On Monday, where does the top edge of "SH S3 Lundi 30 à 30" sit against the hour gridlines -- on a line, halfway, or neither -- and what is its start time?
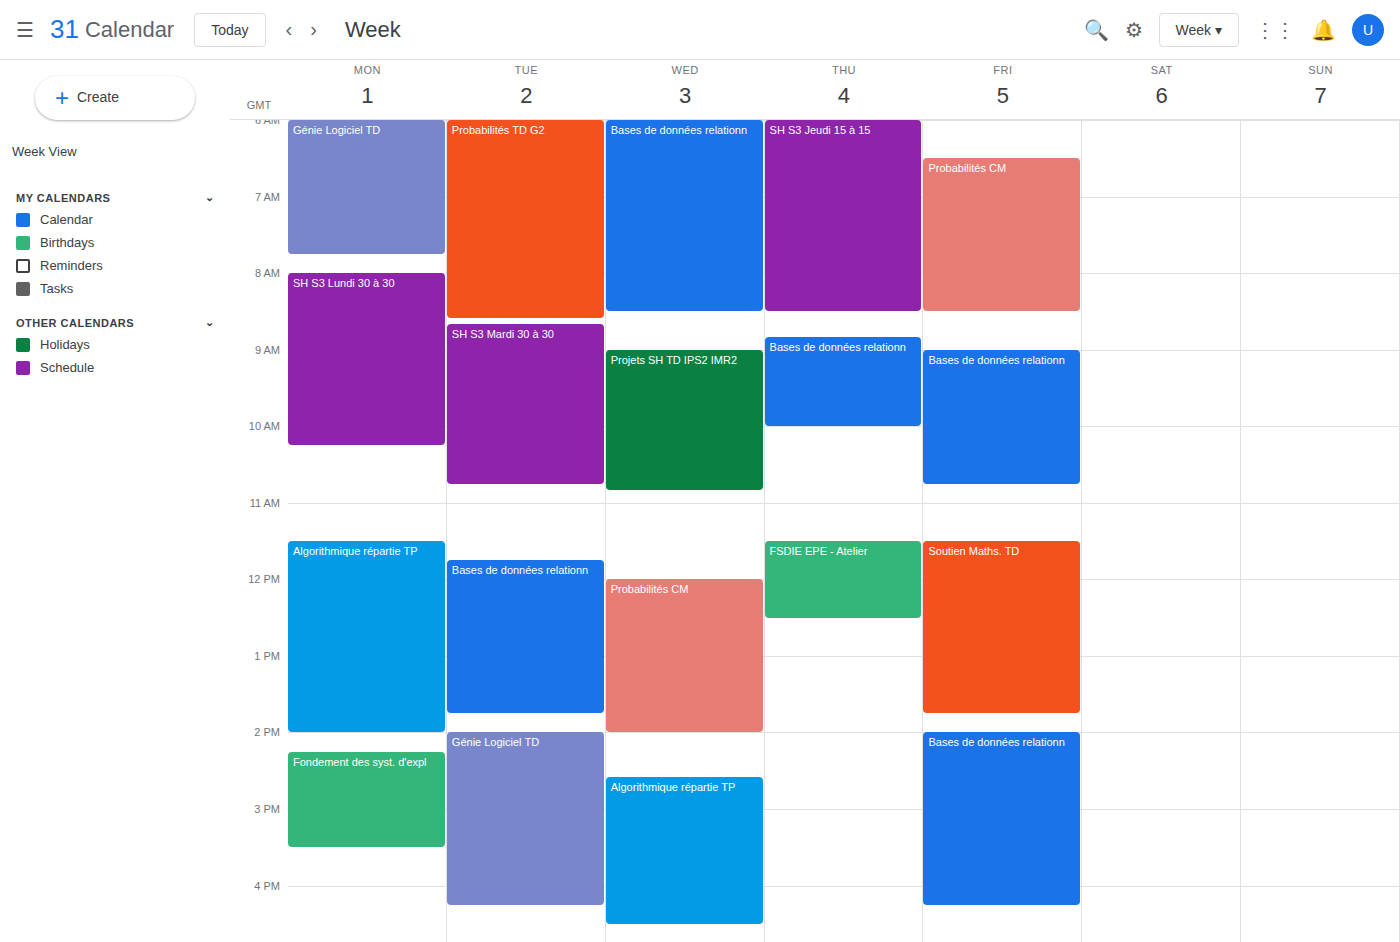
8:00 AM -- exactly on the 8 AM line.